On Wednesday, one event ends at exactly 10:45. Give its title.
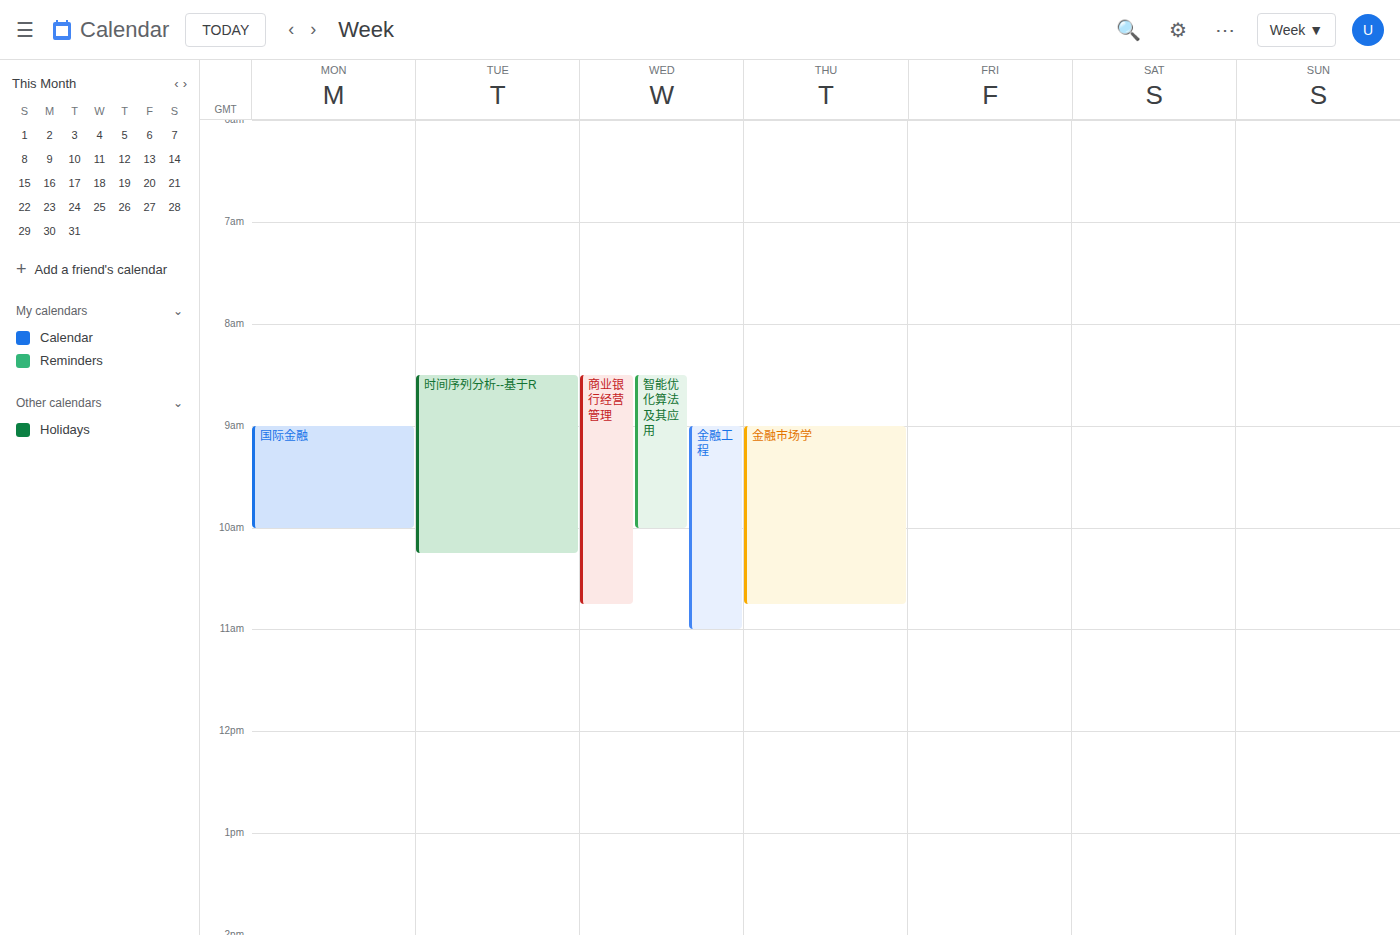
"商业银行经营管理"